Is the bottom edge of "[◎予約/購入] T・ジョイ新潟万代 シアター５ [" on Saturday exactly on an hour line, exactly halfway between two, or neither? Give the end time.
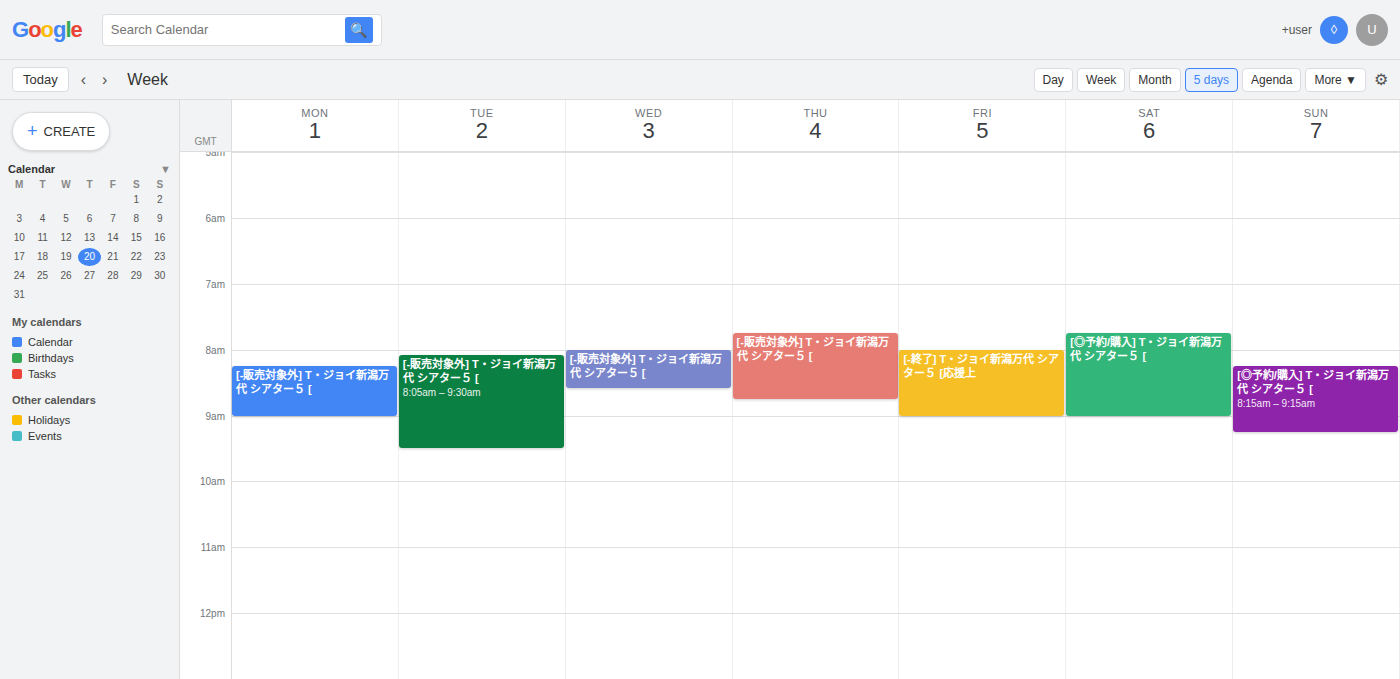
09:00 -- exactly on the 09:00 line.